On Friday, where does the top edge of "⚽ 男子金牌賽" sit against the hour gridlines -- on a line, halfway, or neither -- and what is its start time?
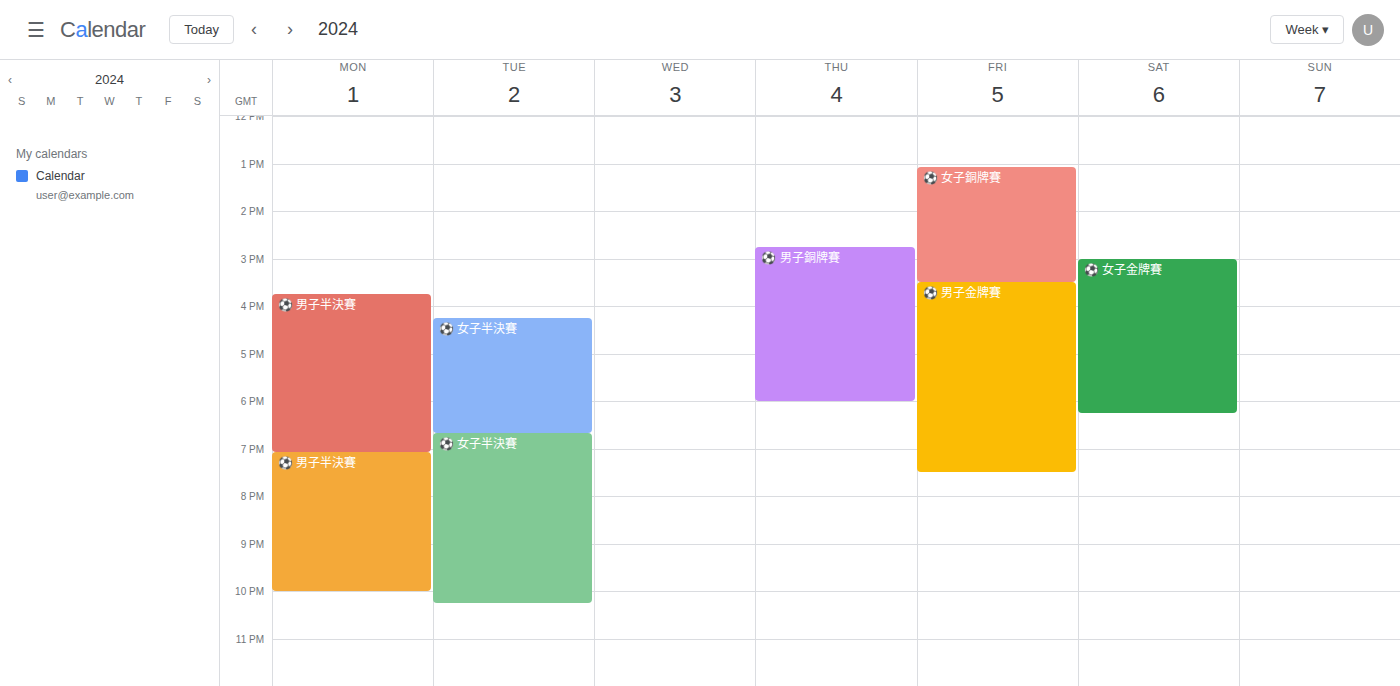
3:30 PM -- halfway between the 3 PM and 4 PM lines.